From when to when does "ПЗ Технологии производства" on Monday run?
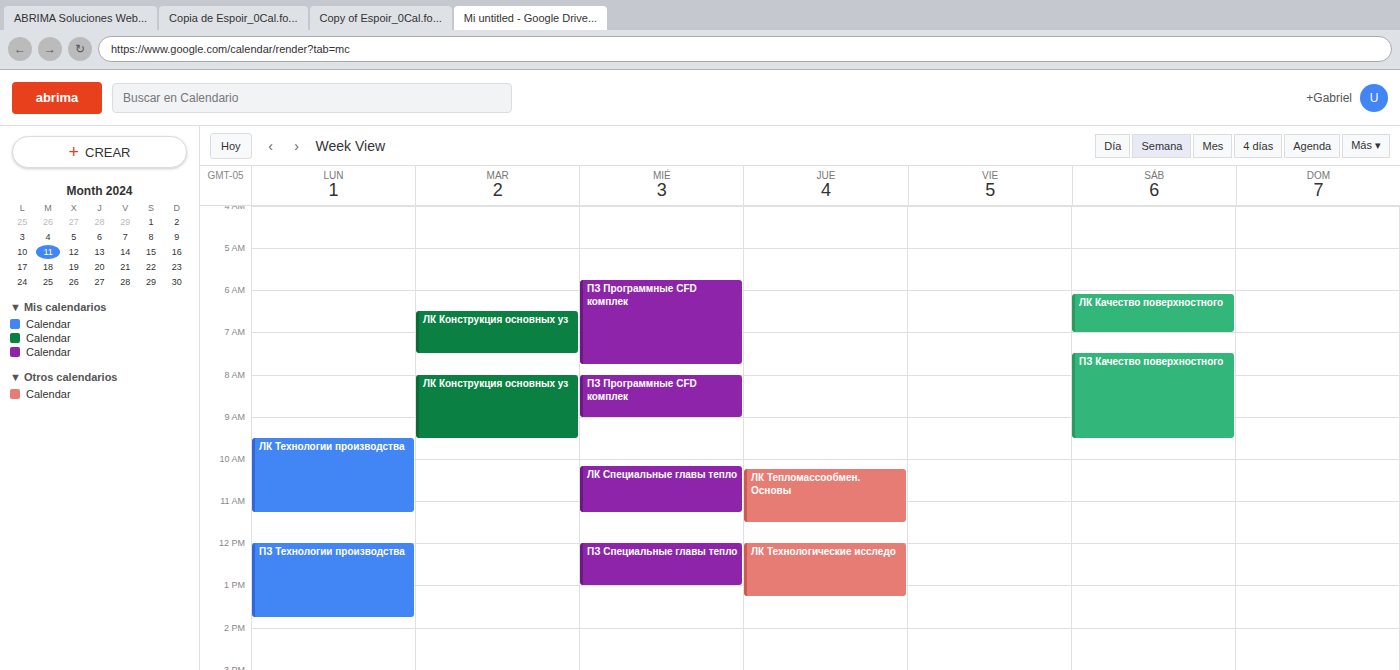
12:00 PM to 1:45 PM